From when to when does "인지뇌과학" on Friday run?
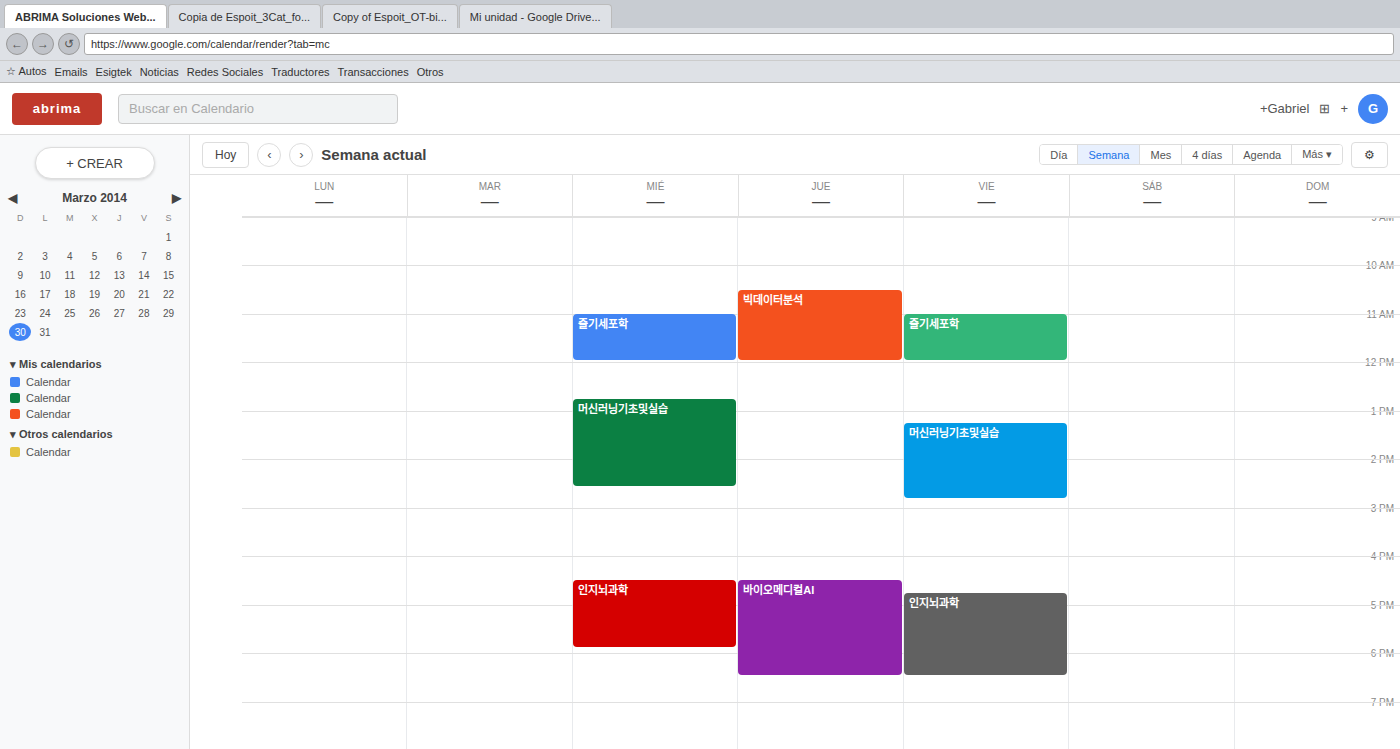
4:45 PM to 6:30 PM